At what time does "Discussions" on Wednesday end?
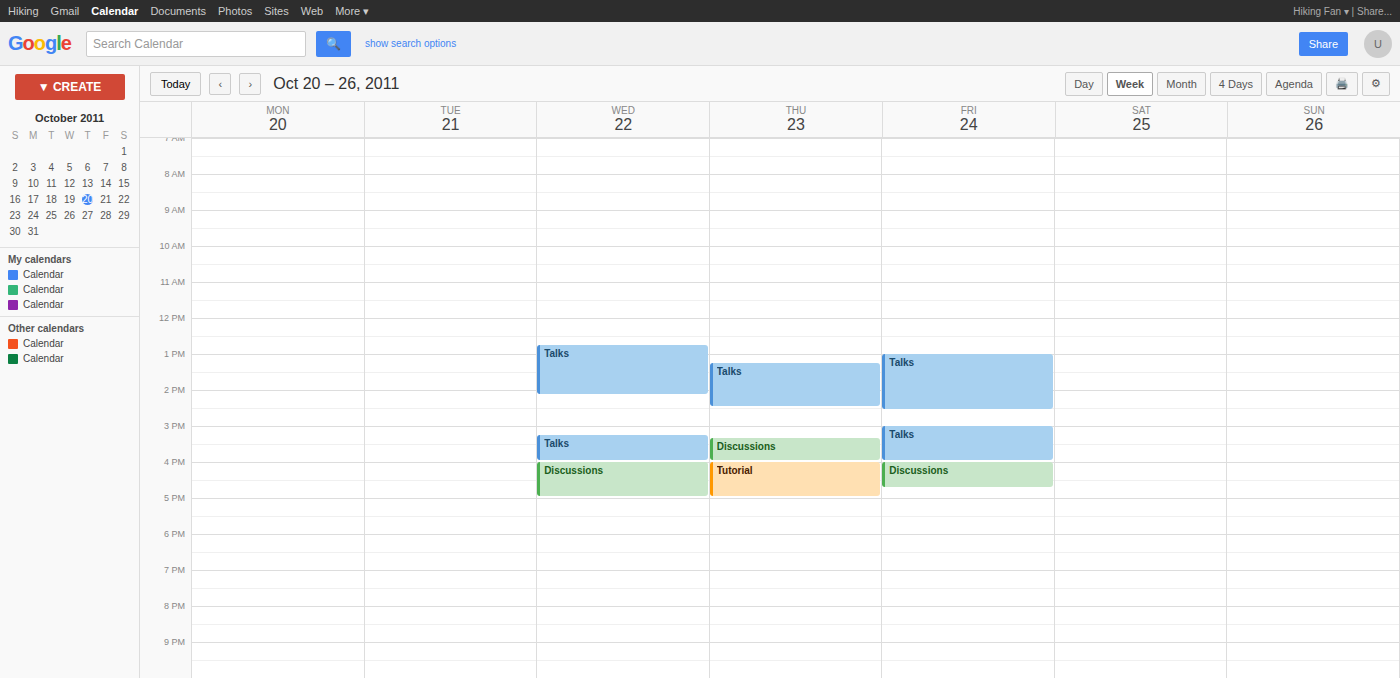
17:00